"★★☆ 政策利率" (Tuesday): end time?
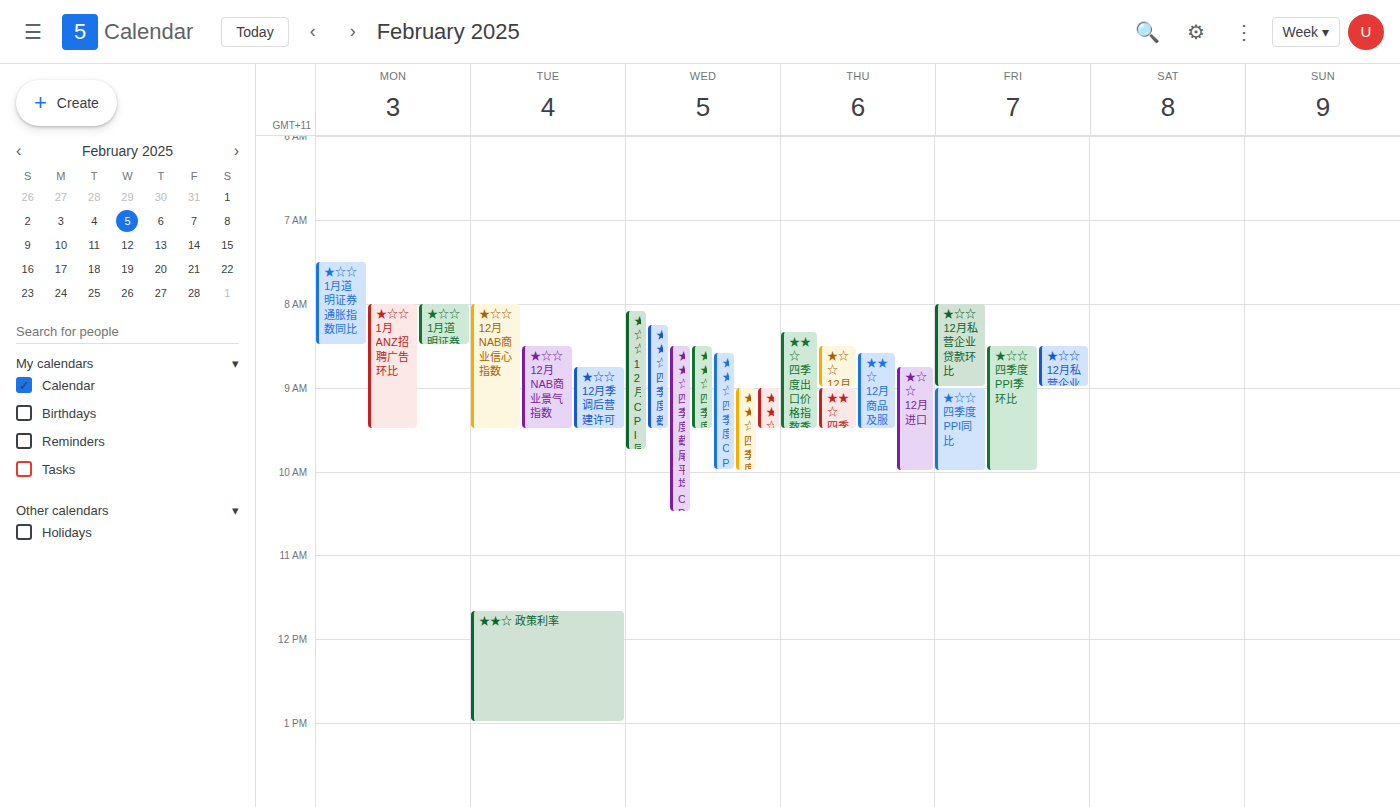
1:00 PM